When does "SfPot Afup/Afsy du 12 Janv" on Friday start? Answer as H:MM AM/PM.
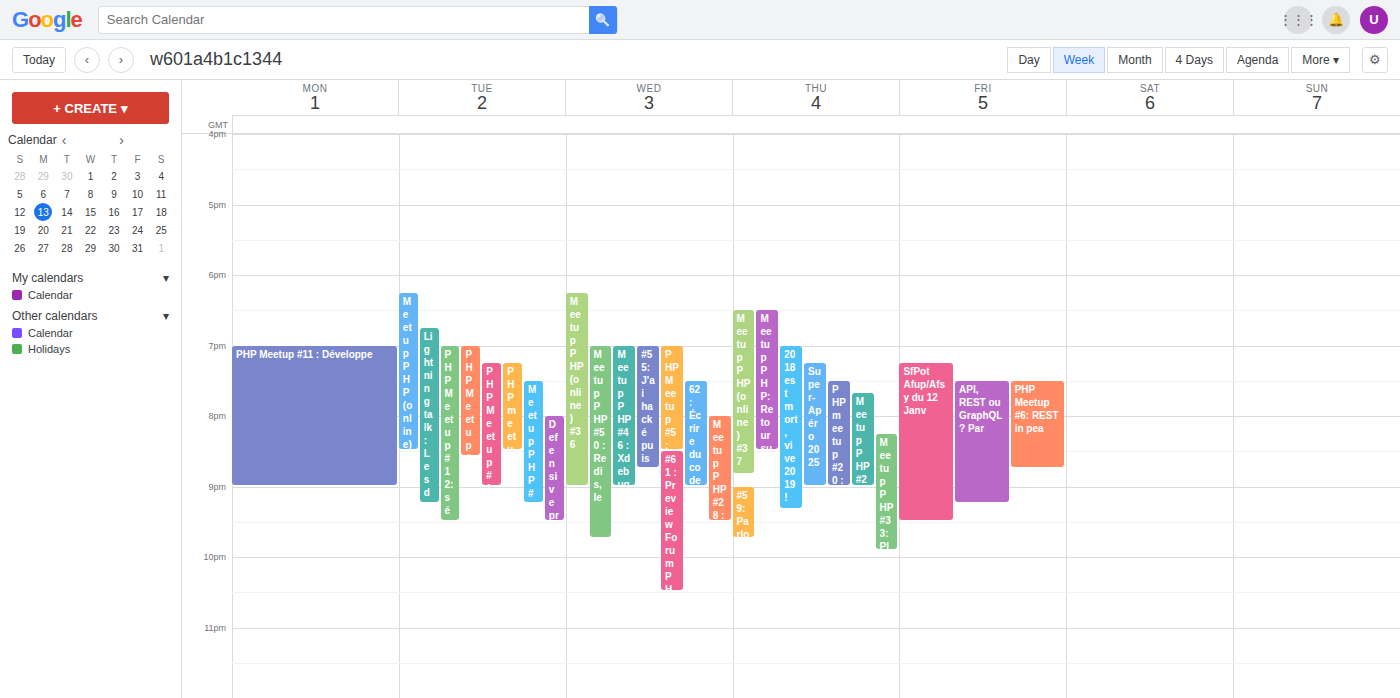
7:15 PM